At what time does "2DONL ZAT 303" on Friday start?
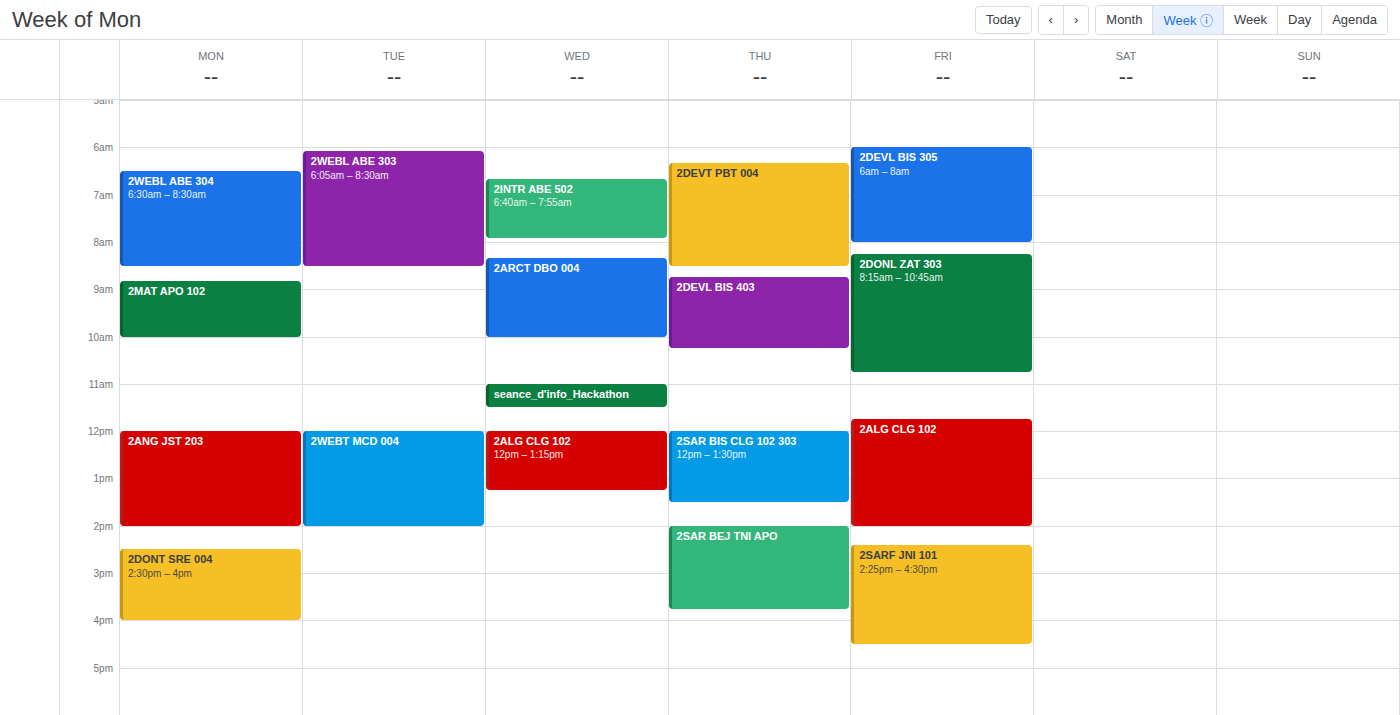
8:15 AM